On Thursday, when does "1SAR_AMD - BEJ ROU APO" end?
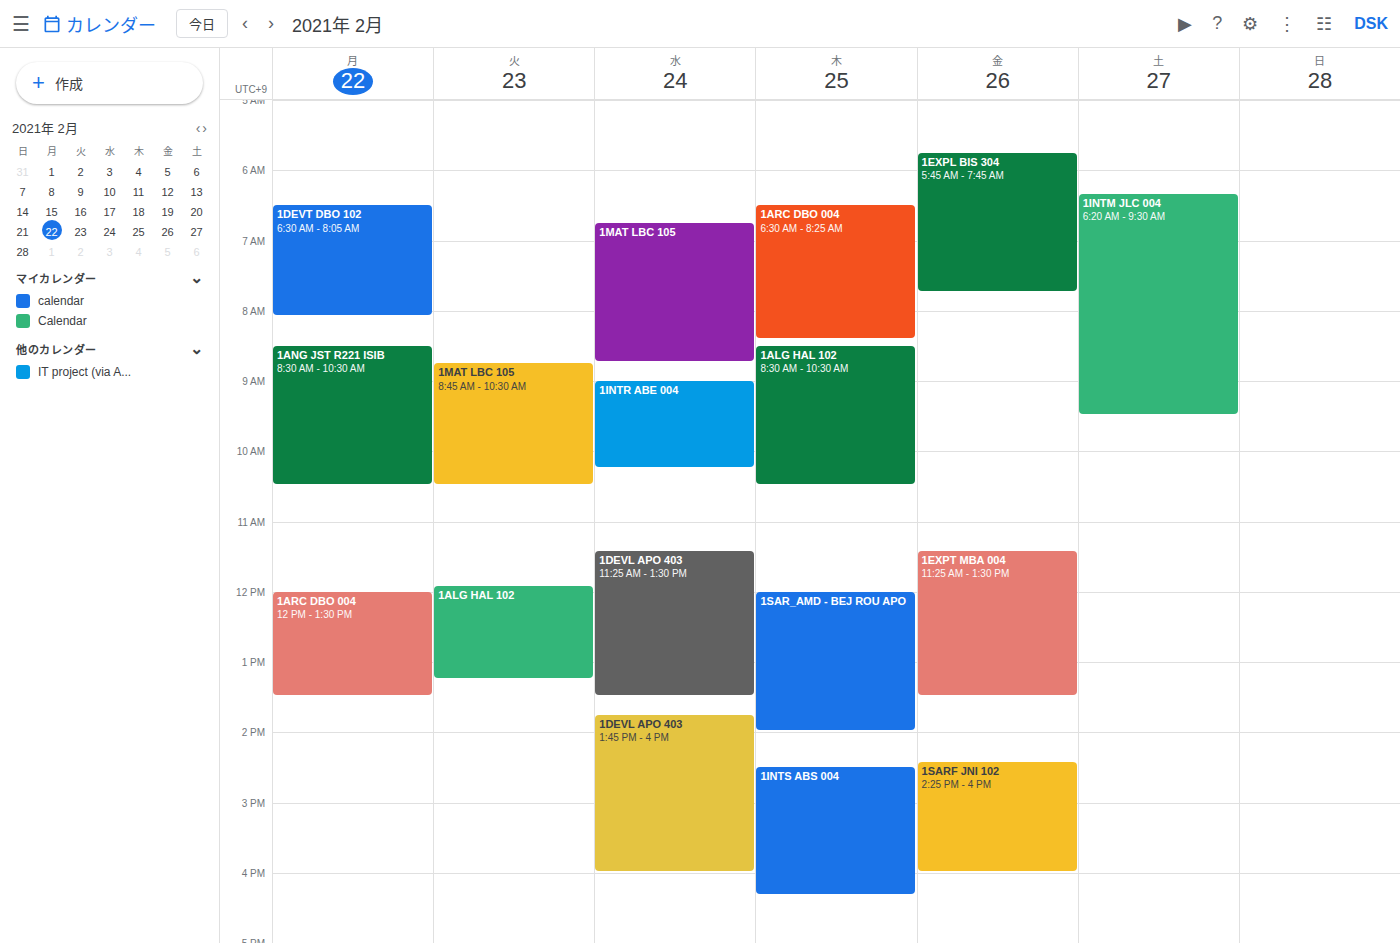
2:00 PM